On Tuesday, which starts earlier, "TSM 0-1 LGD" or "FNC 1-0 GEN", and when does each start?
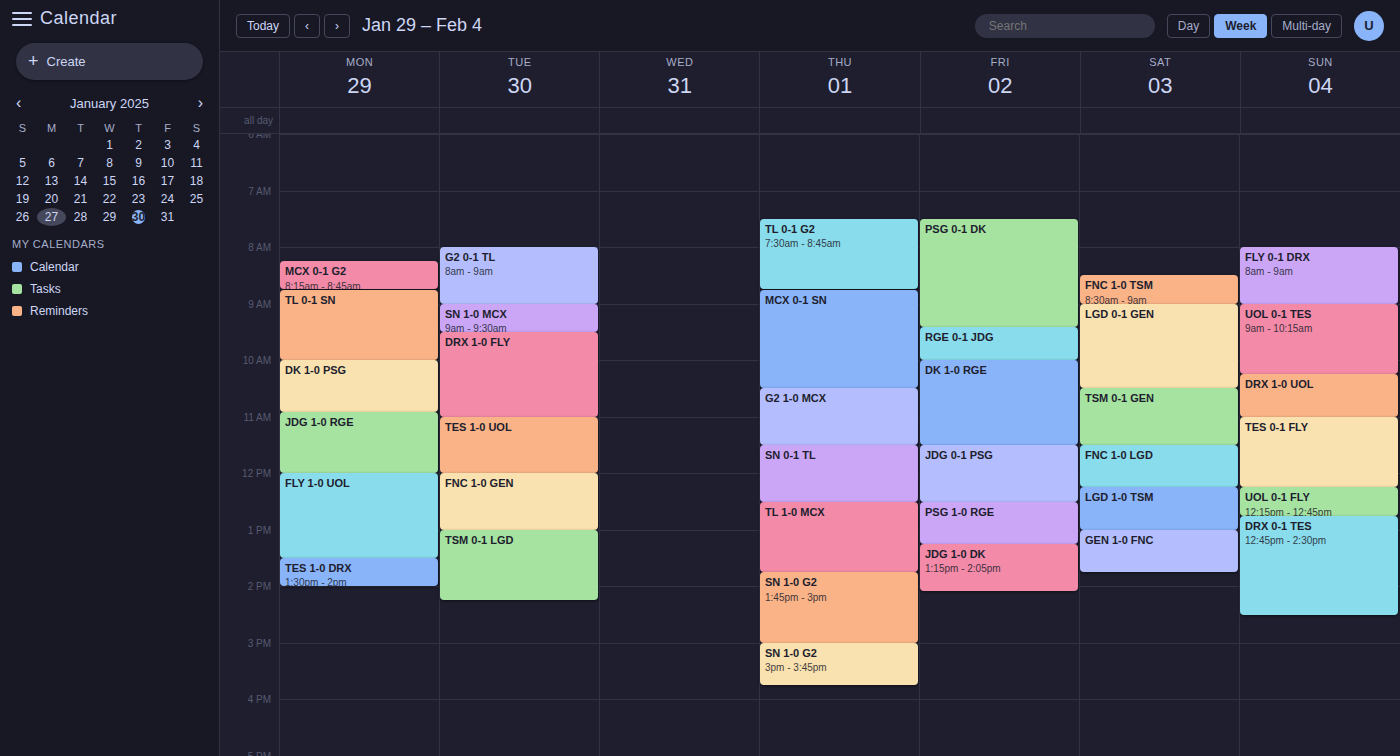
"FNC 1-0 GEN" 12:00 PM; "TSM 0-1 LGD" 1:00 PM.